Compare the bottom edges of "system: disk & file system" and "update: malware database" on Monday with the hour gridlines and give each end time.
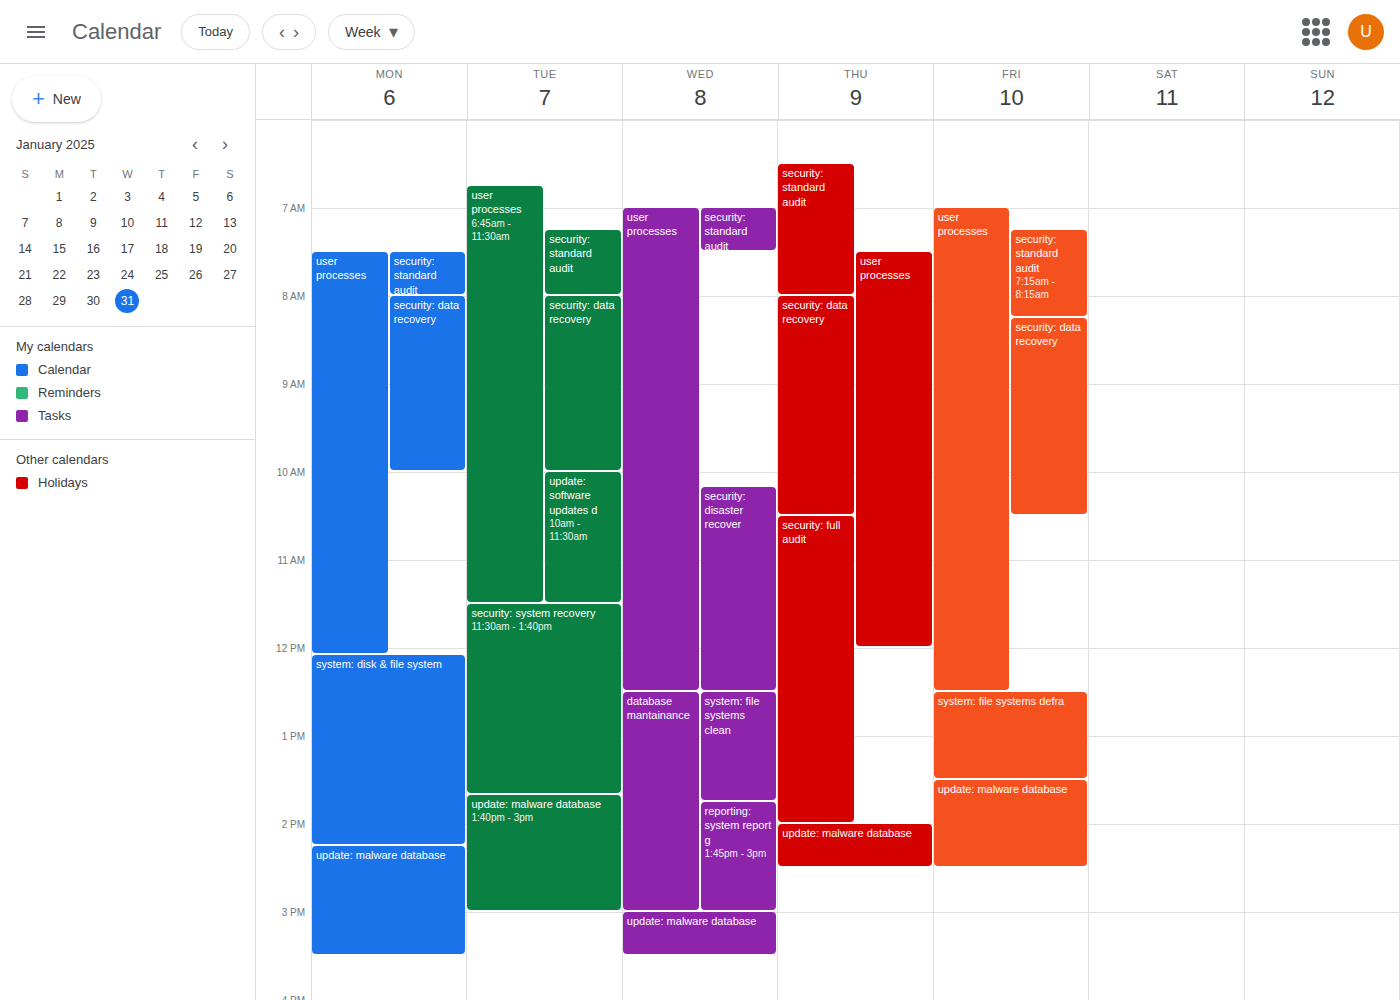
"system: disk & file system": 2:15 PM, neither: a quarter of the way from the 2 PM line to the 3 PM line. "update: malware database": 3:30 PM, halfway between the 3 PM and 4 PM lines.